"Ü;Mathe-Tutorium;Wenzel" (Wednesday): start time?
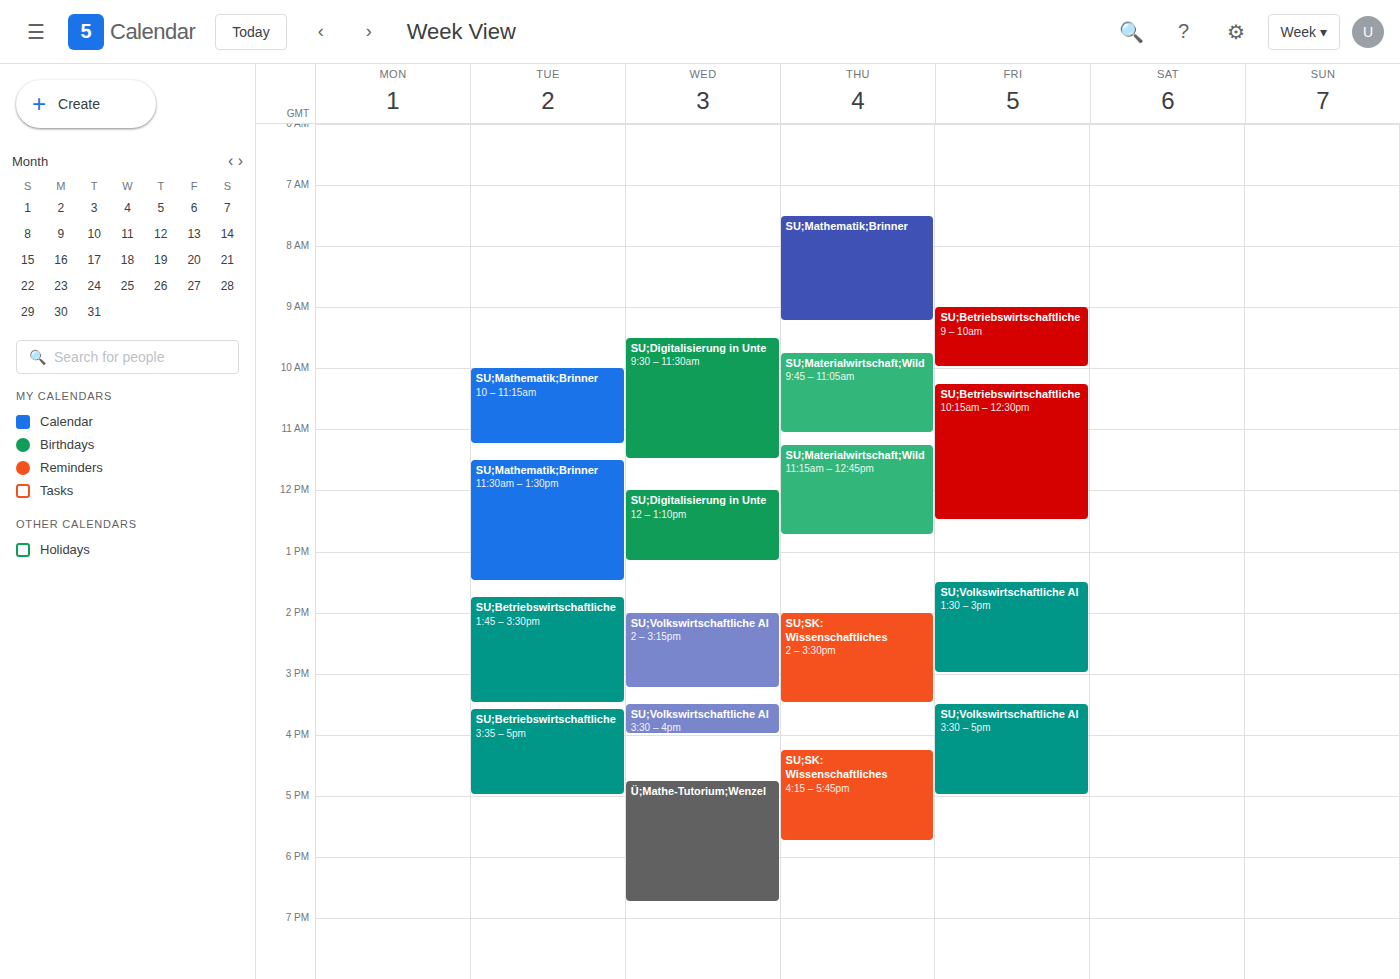
4:45 PM